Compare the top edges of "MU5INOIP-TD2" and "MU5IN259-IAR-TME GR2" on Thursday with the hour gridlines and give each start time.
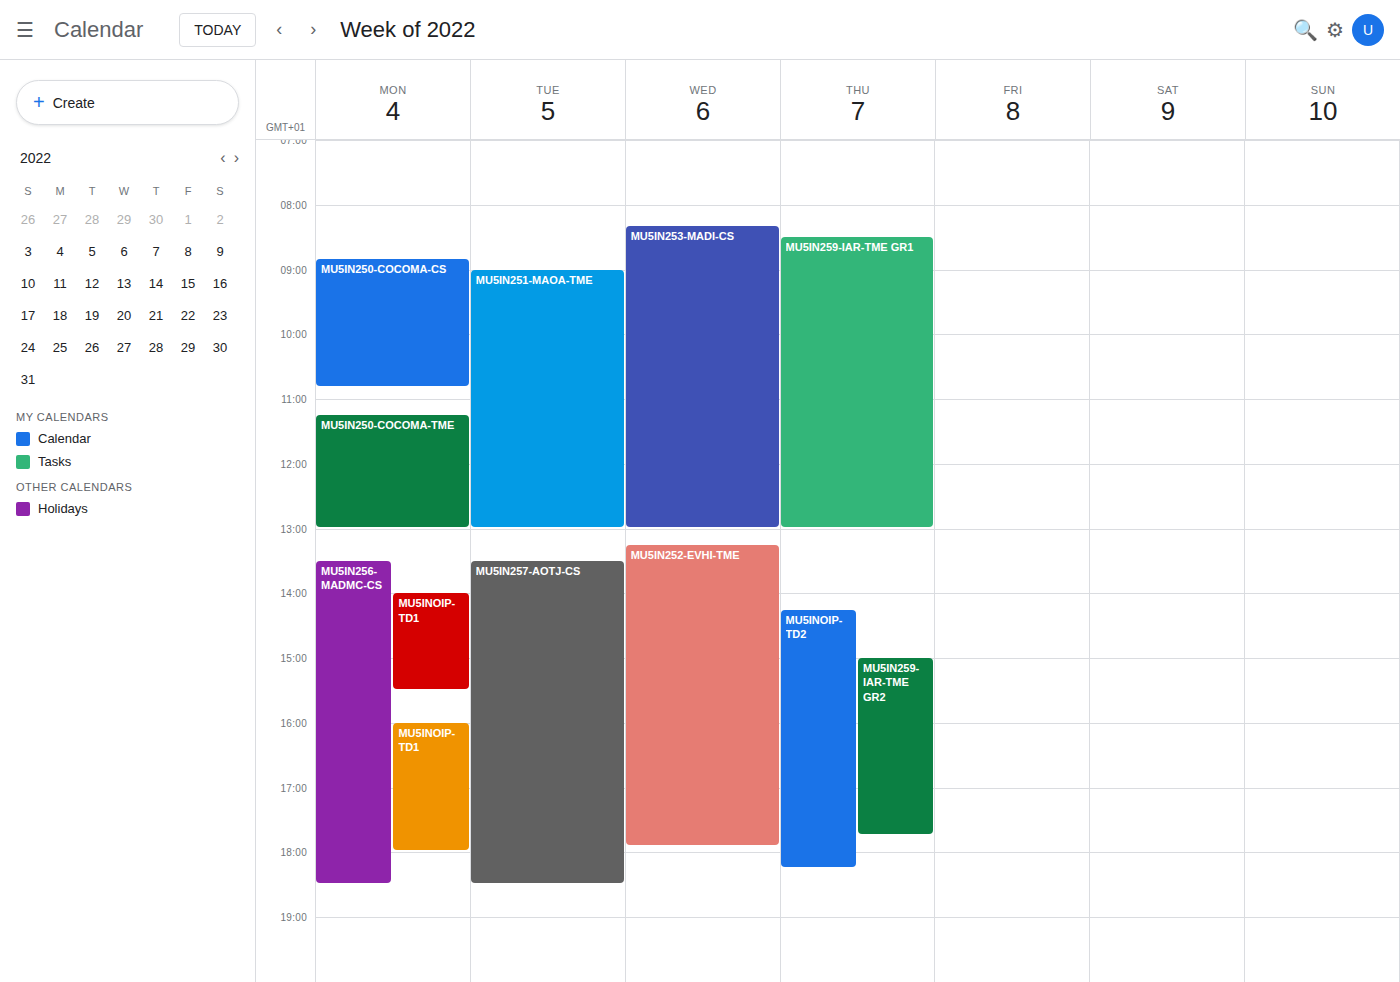
"MU5INOIP-TD2": 2:15 PM, neither: a quarter of the way from the 2 PM line to the 3 PM line. "MU5IN259-IAR-TME GR2": 3:00 PM, exactly on the 3 PM line.